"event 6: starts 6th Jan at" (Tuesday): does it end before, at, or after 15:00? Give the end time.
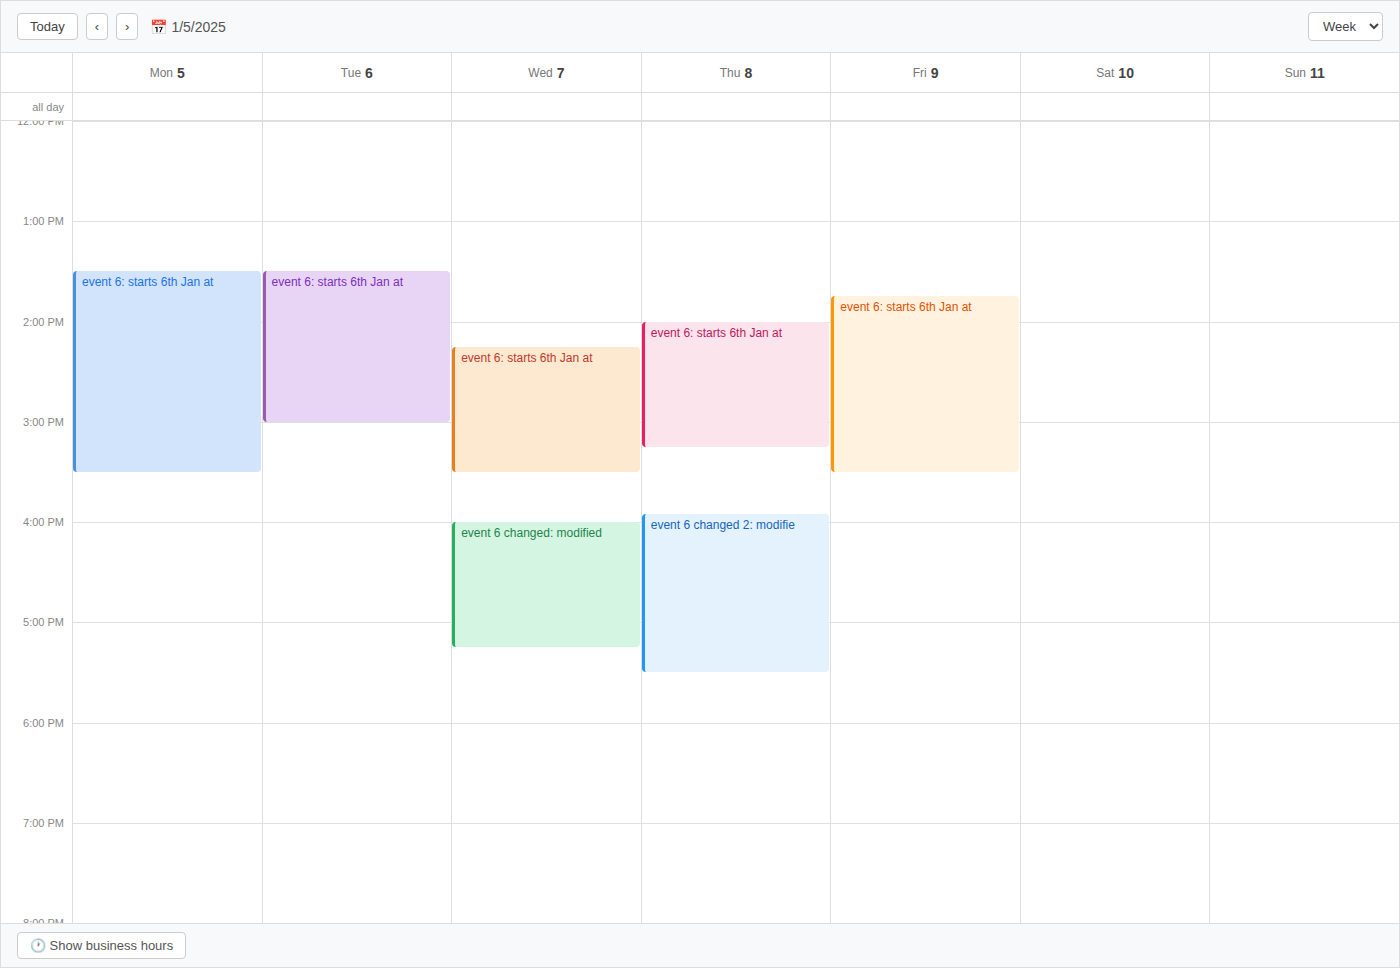
15:00 -- exactly at 15:00, on the 15:00 line.